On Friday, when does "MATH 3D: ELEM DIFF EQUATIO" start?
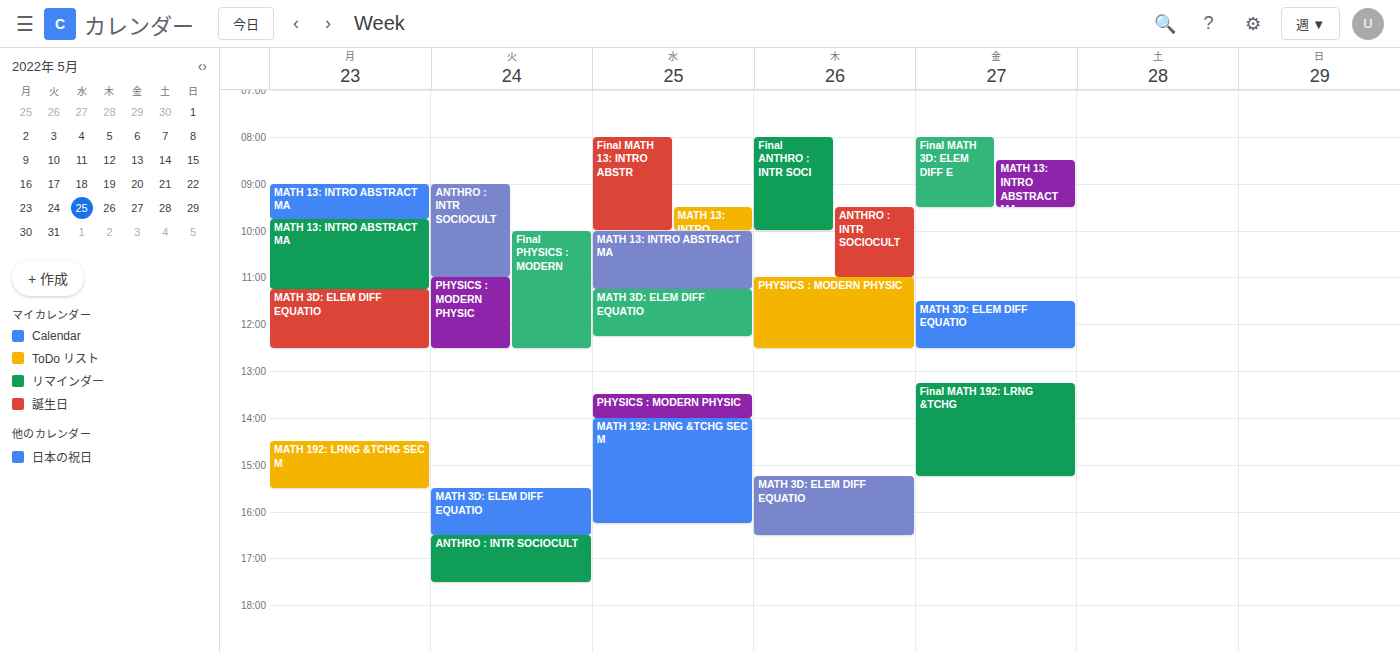
11:30 AM